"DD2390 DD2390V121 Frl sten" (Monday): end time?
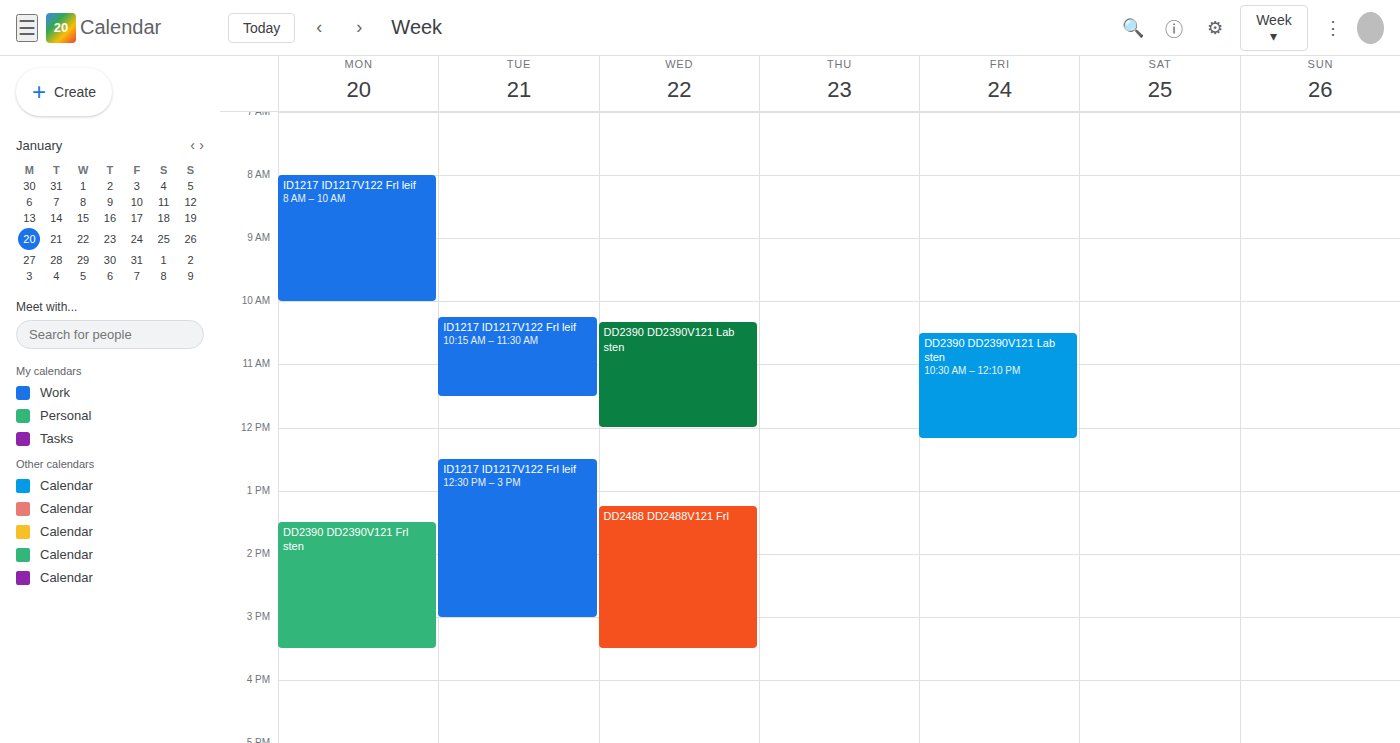
3:30 PM